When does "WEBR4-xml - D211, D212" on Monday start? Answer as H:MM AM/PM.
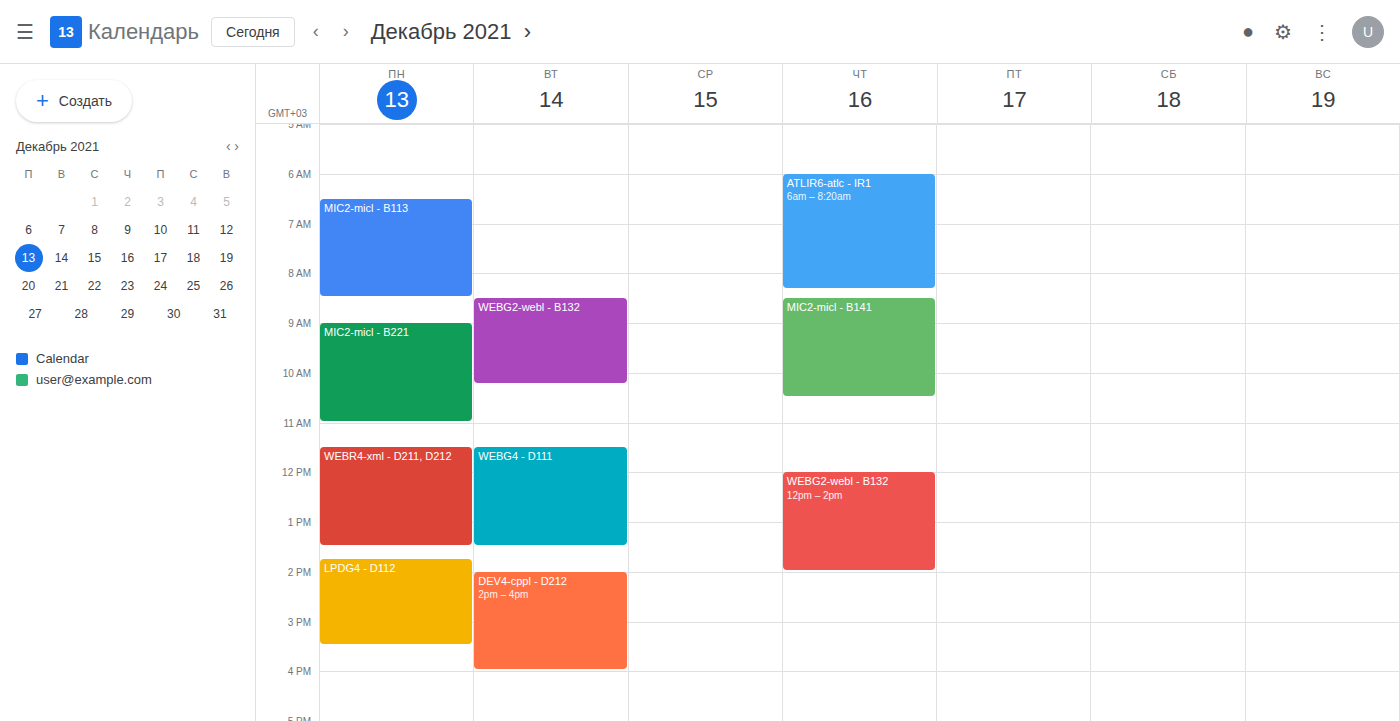
11:30 AM